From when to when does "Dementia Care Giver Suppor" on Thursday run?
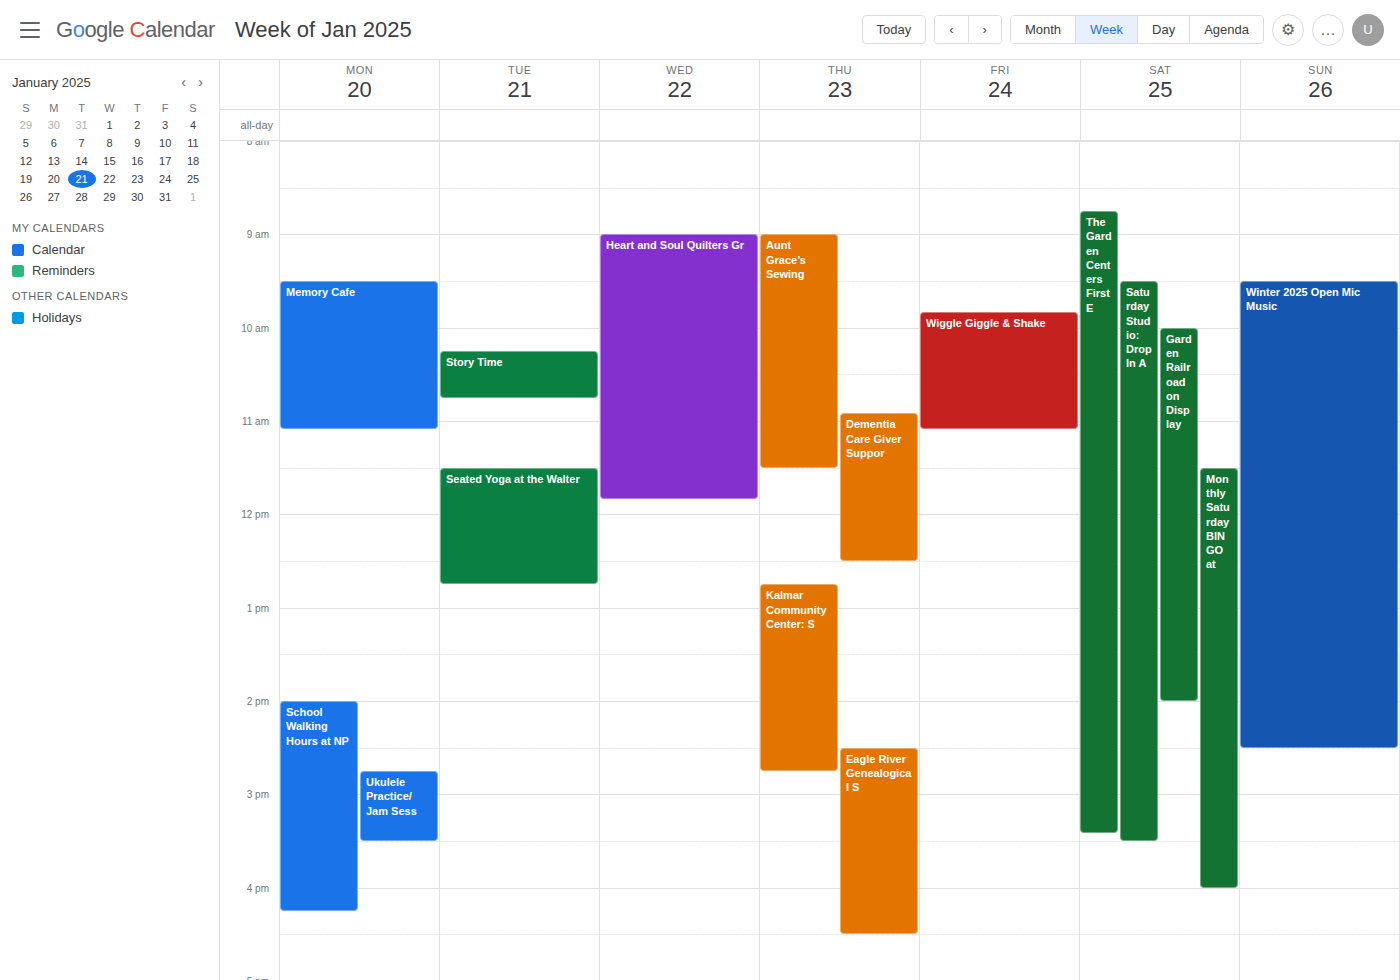
10:55 AM to 12:30 PM